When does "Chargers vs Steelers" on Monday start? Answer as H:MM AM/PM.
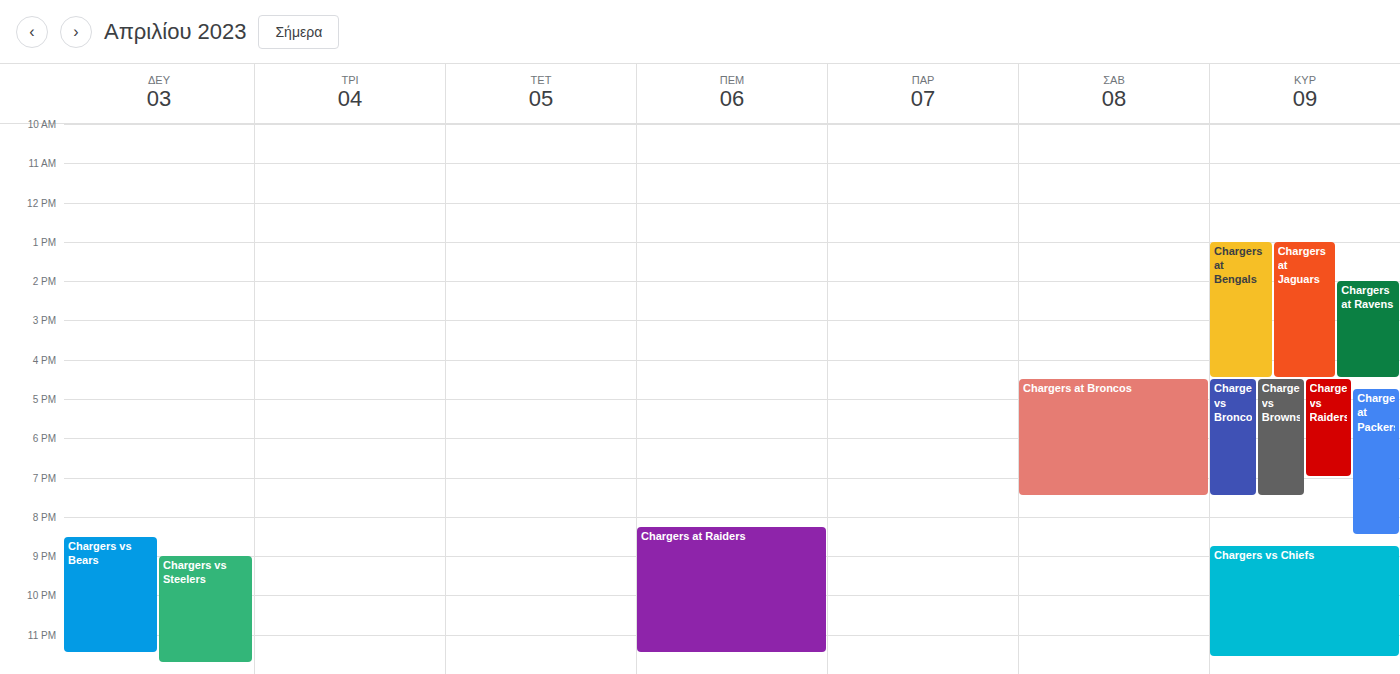
9:00 PM